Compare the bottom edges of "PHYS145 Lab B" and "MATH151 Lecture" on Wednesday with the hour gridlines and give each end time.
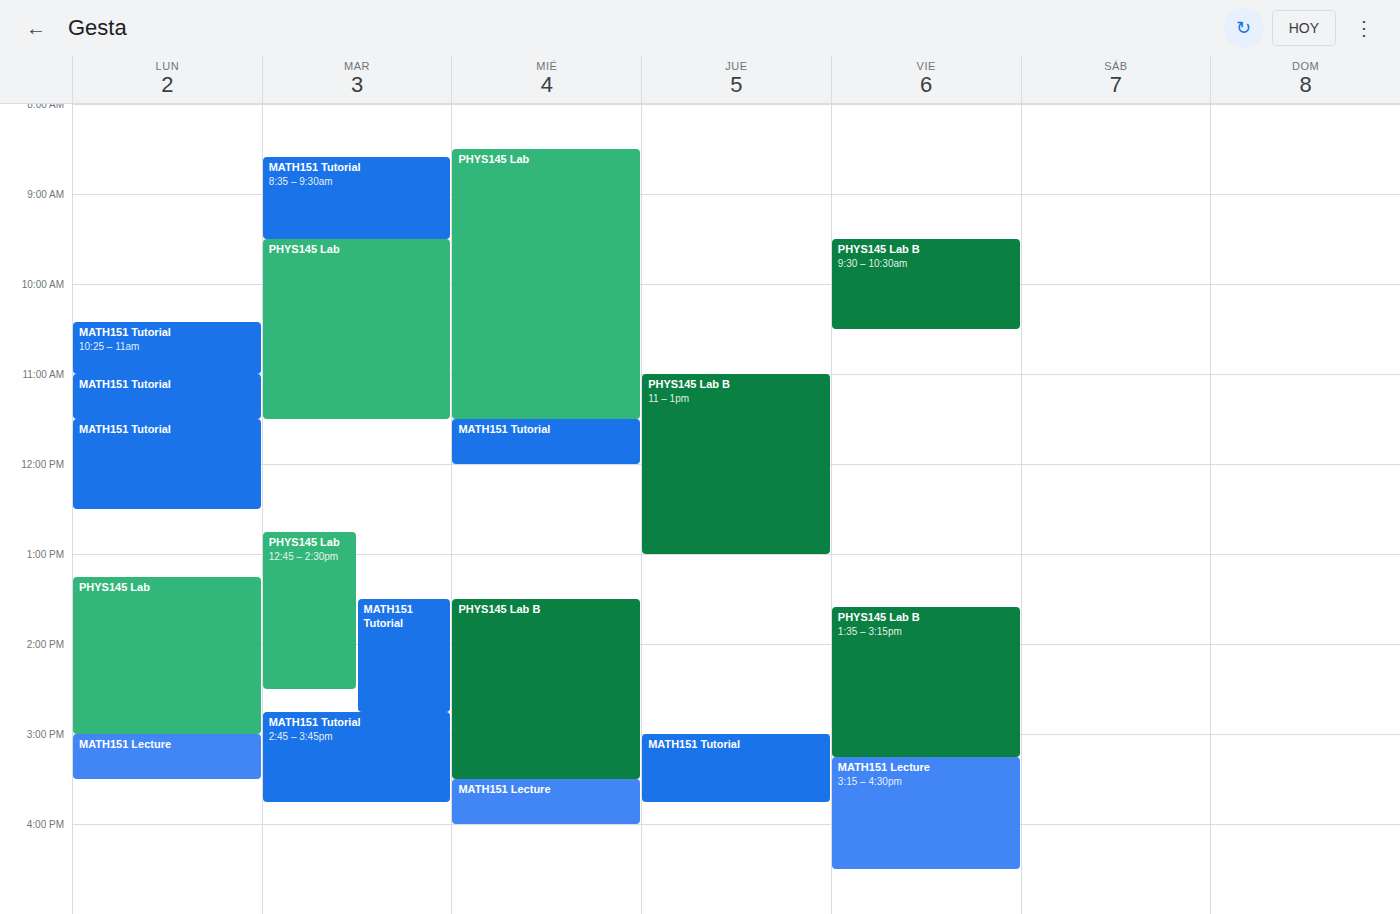
"PHYS145 Lab B": 3:30 PM, halfway between the 3 PM and 4 PM lines. "MATH151 Lecture": 4:00 PM, exactly on the 4 PM line.